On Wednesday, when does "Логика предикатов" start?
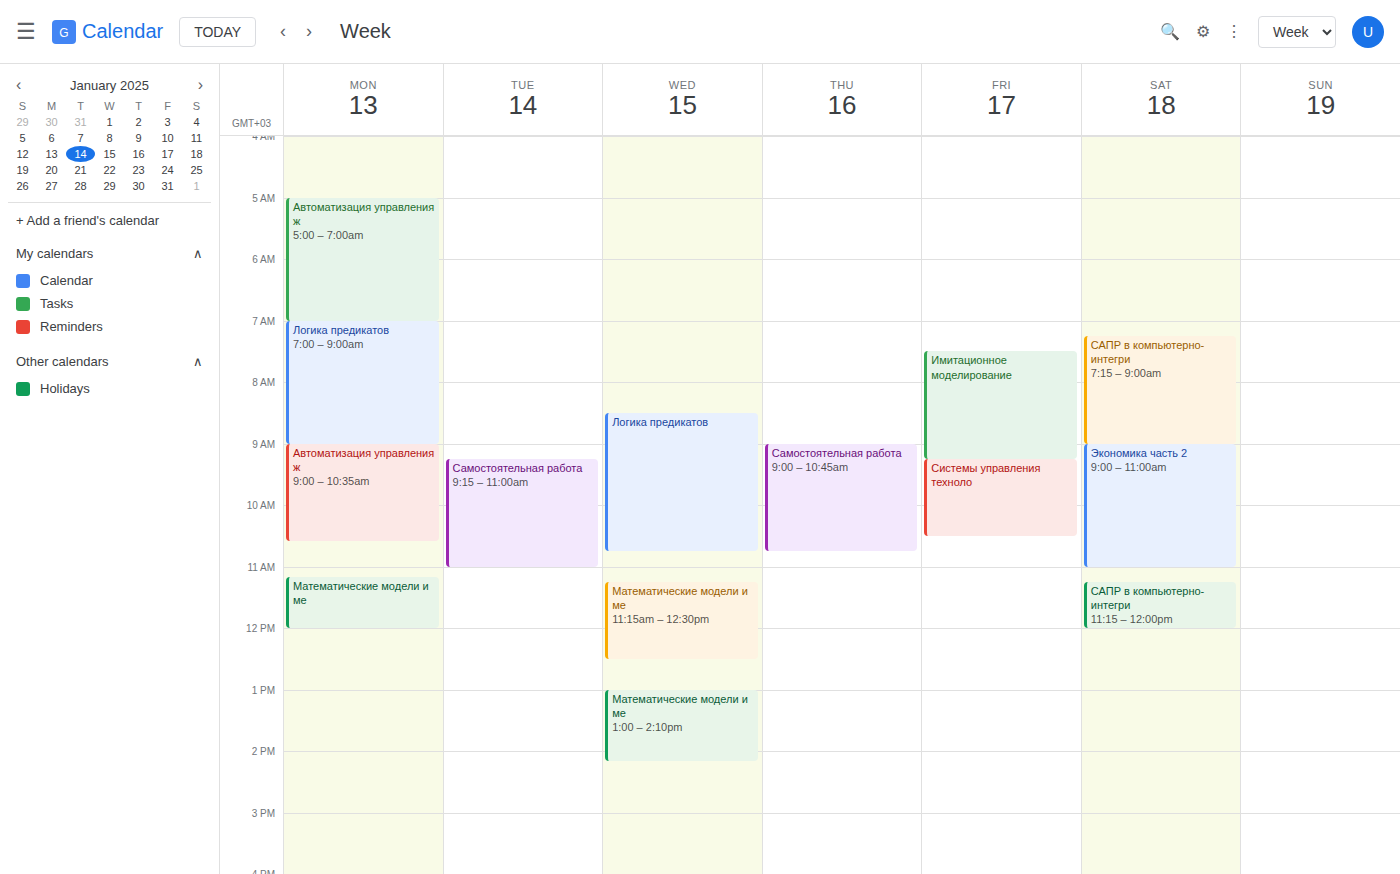
8:30 AM